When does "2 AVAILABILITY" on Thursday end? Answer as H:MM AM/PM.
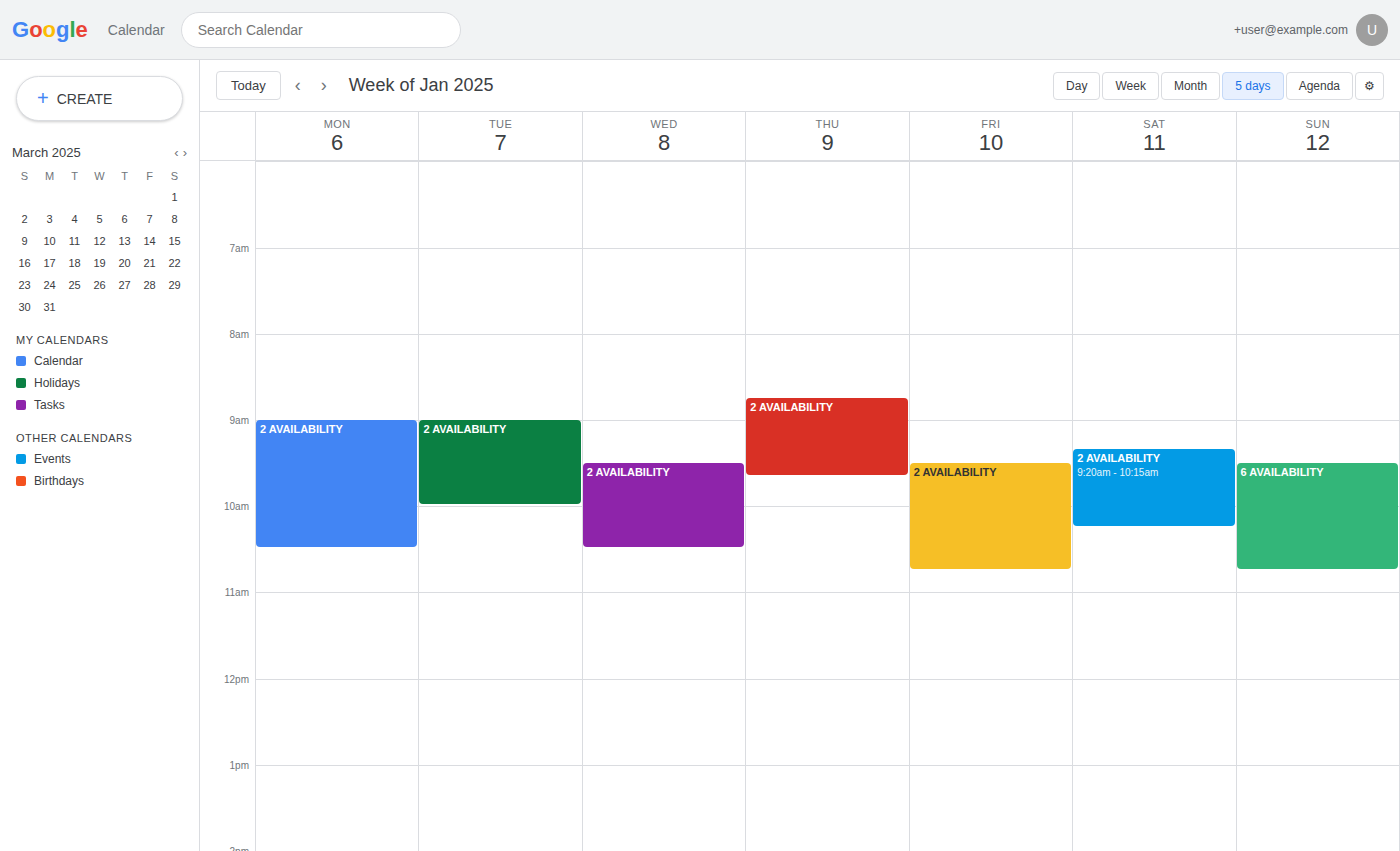
9:40 AM